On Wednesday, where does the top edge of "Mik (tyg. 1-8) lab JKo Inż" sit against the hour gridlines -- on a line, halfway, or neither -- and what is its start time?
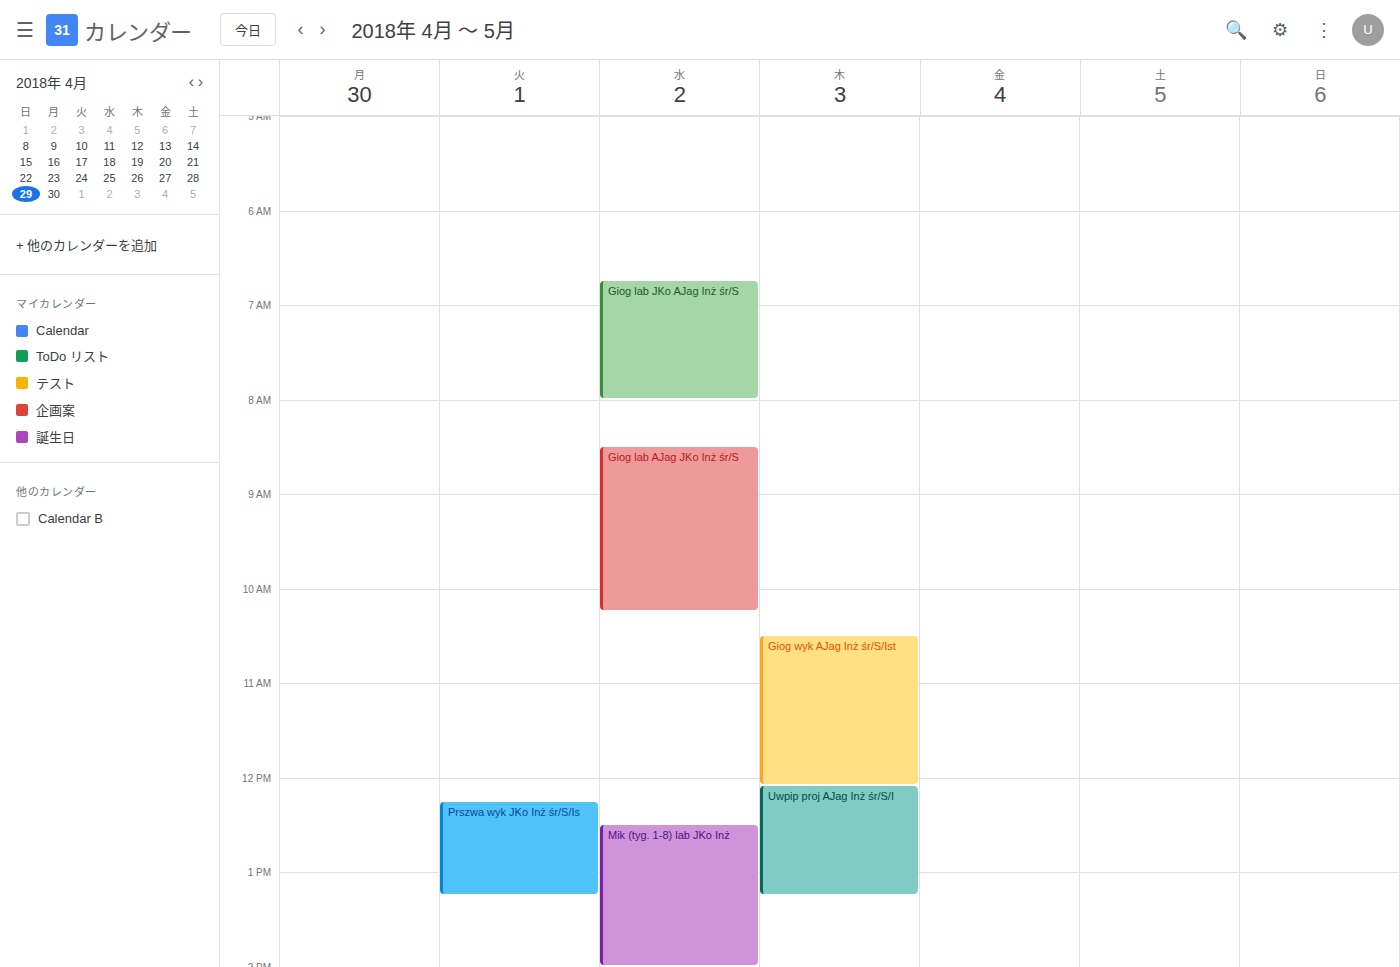
12:30 PM -- halfway between the 12 PM and 1 PM lines.